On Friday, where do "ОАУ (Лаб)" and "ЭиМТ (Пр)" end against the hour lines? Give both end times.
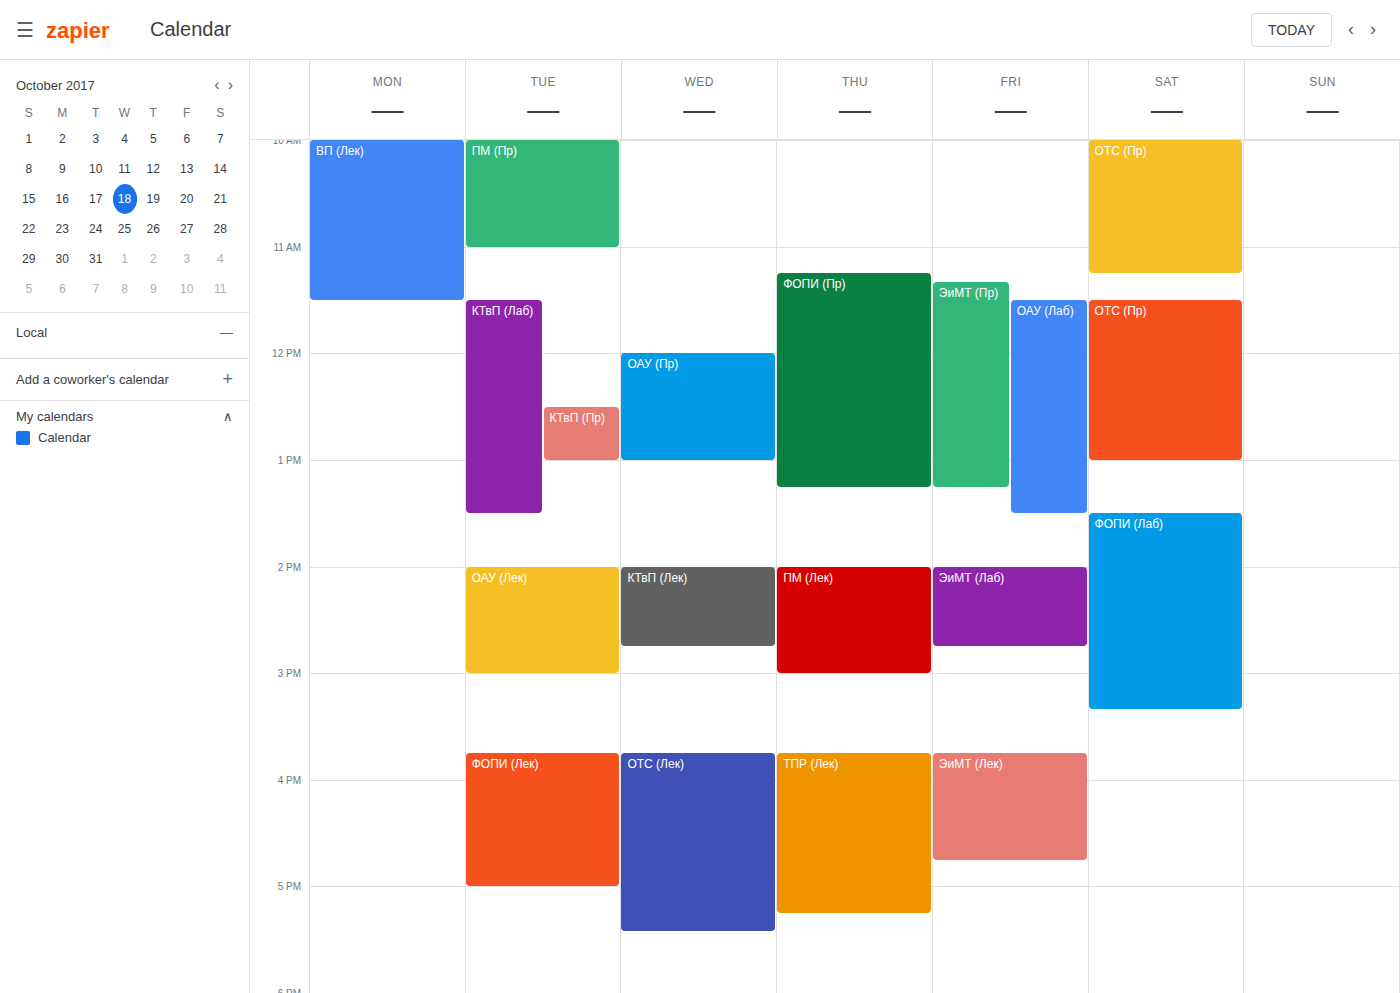
"ОАУ (Лаб)": 13:30, halfway between the 13:00 and 14:00 lines. "ЭиМТ (Пр)": 13:15, neither: a quarter of the way from the 13:00 line to the 14:00 line.